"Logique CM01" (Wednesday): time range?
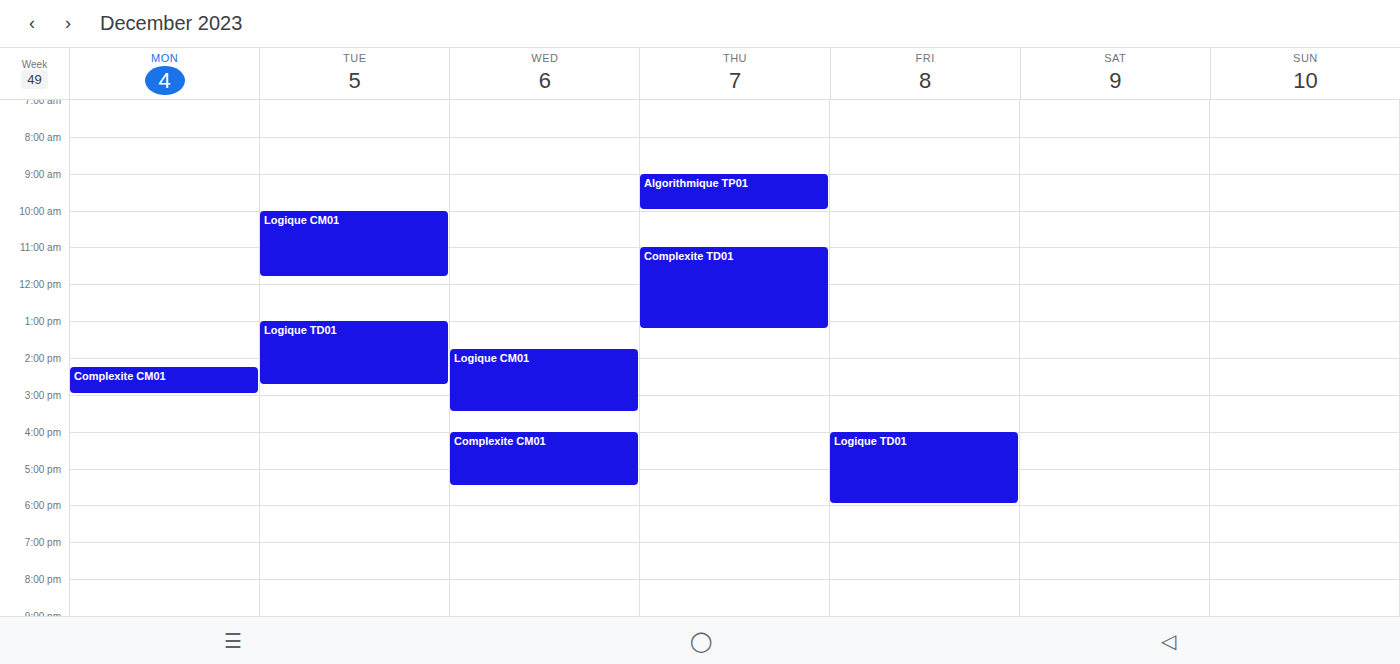
1:45 PM to 3:30 PM